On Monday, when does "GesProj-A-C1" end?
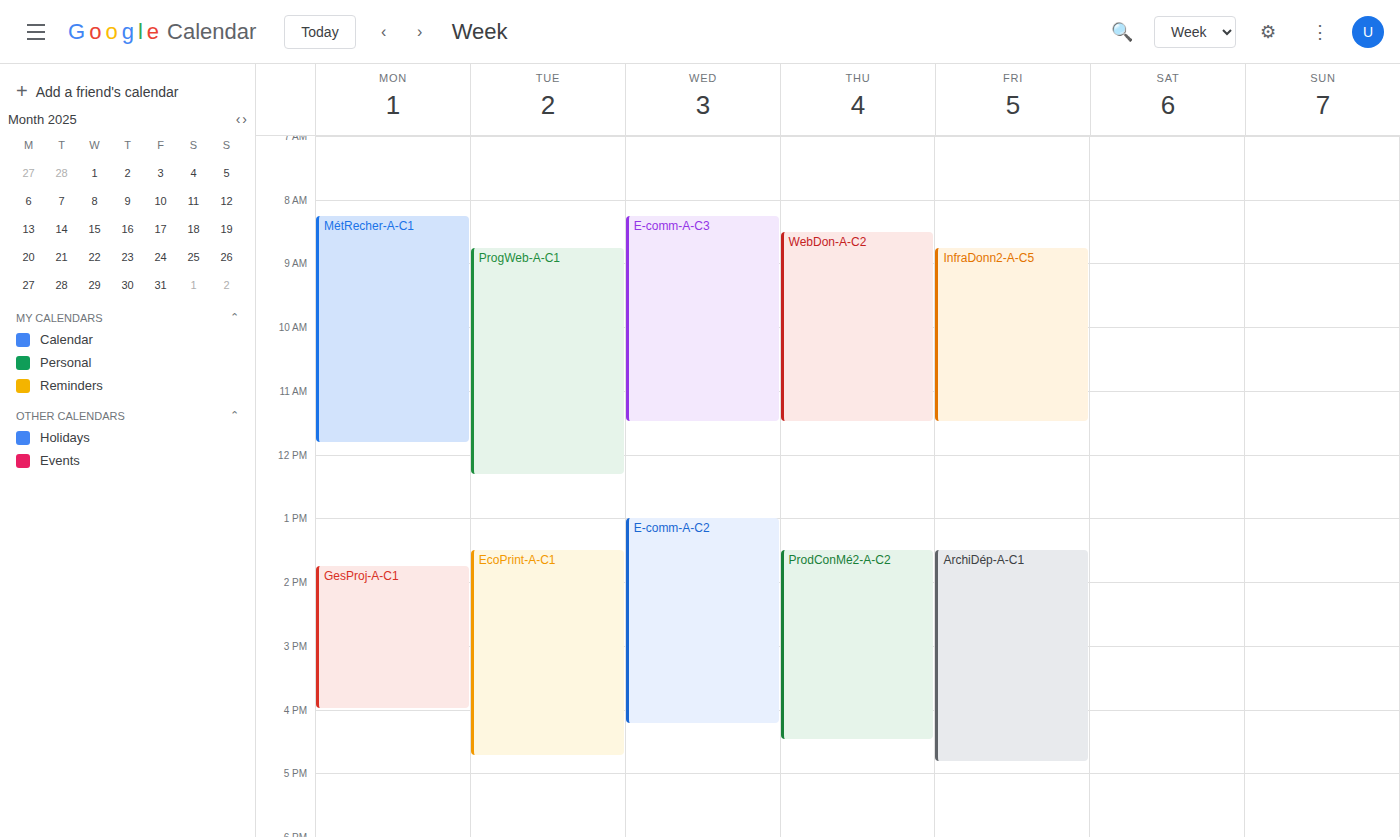
4:00 PM